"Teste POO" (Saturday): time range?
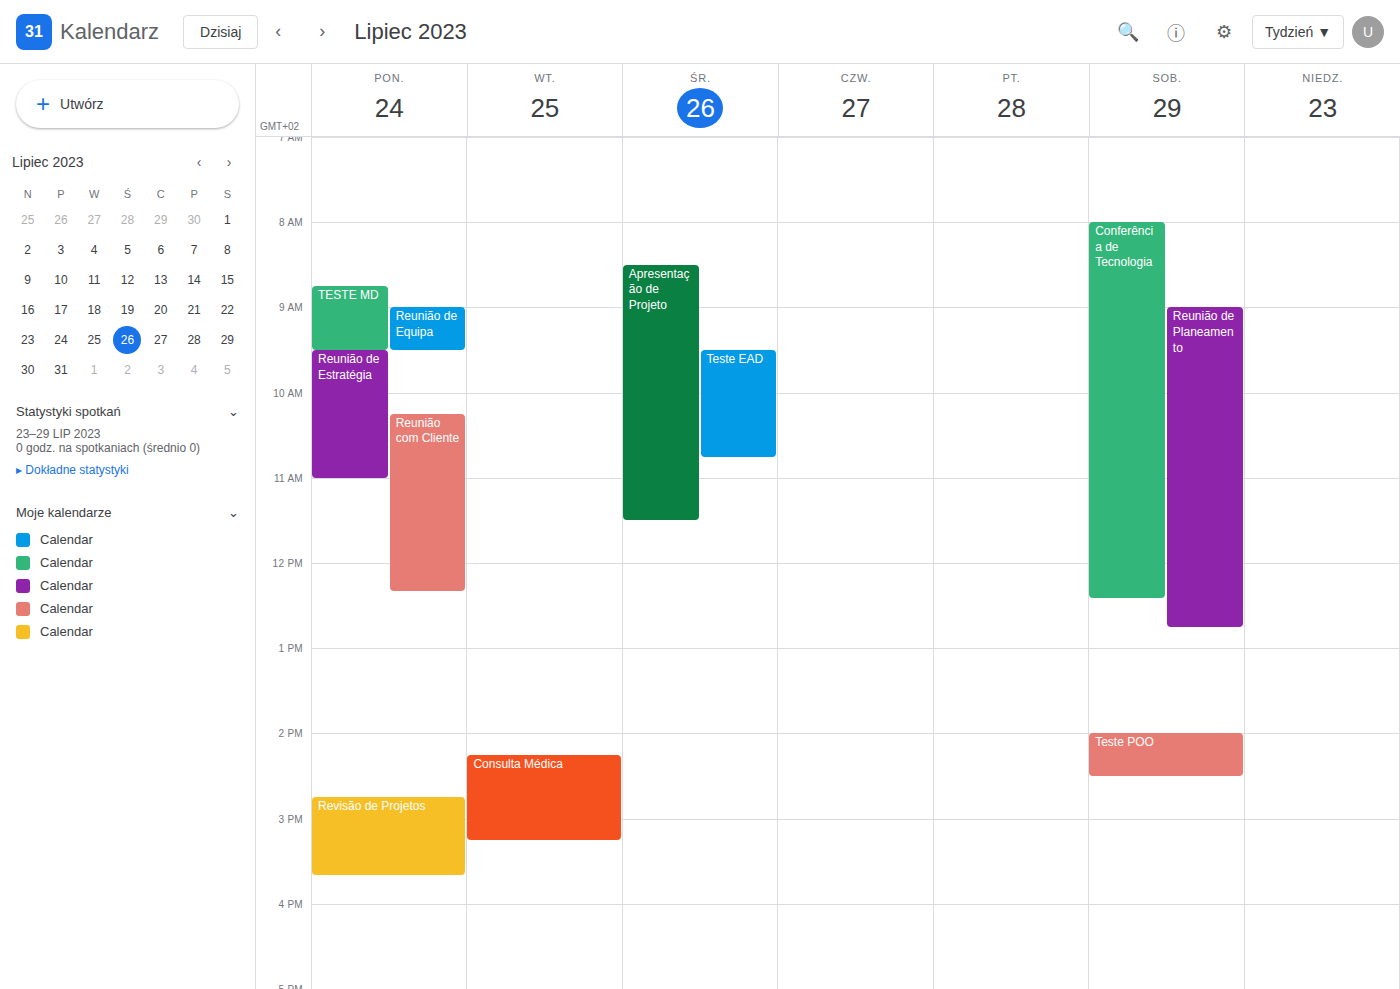
2:00 PM to 2:30 PM